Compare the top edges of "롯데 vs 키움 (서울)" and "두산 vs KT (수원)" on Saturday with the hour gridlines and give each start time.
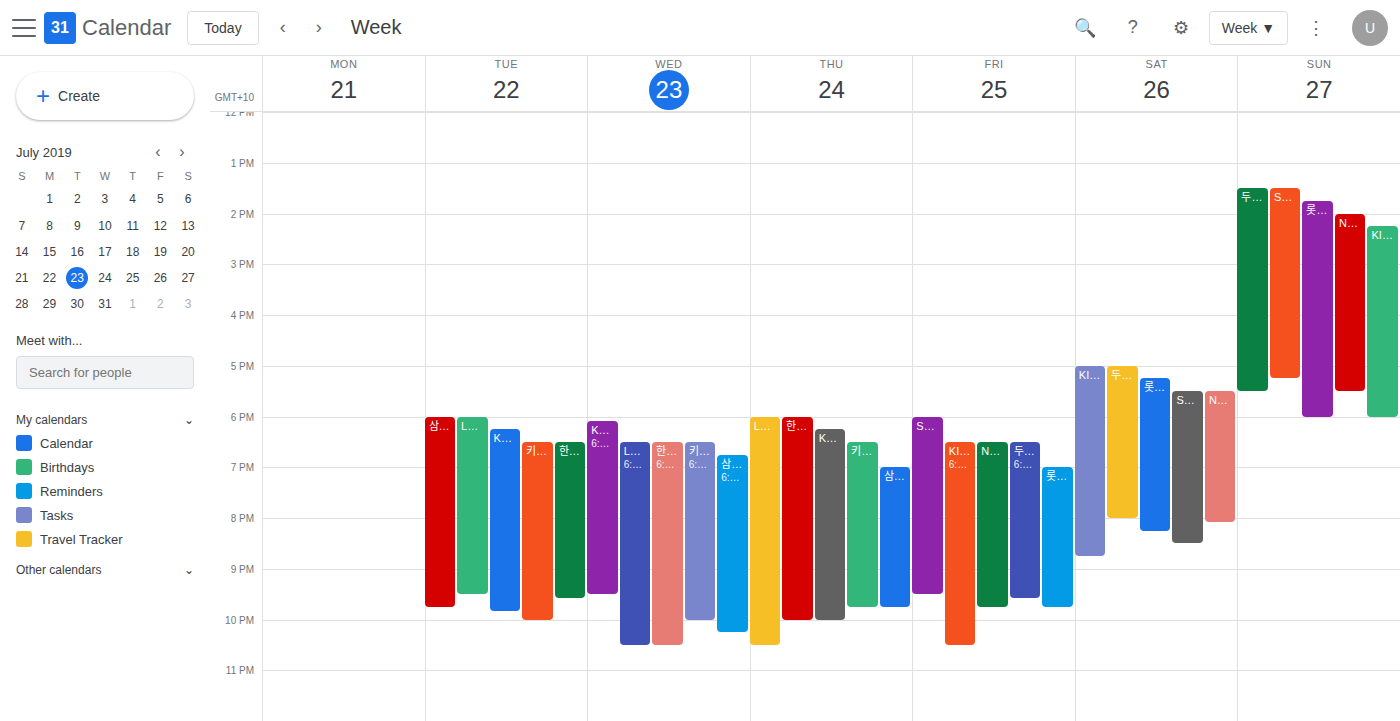
"롯데 vs 키움 (서울)": 5:15 PM, neither: a quarter of the way from the 5 PM line to the 6 PM line. "두산 vs KT (수원)": 5:00 PM, exactly on the 5 PM line.